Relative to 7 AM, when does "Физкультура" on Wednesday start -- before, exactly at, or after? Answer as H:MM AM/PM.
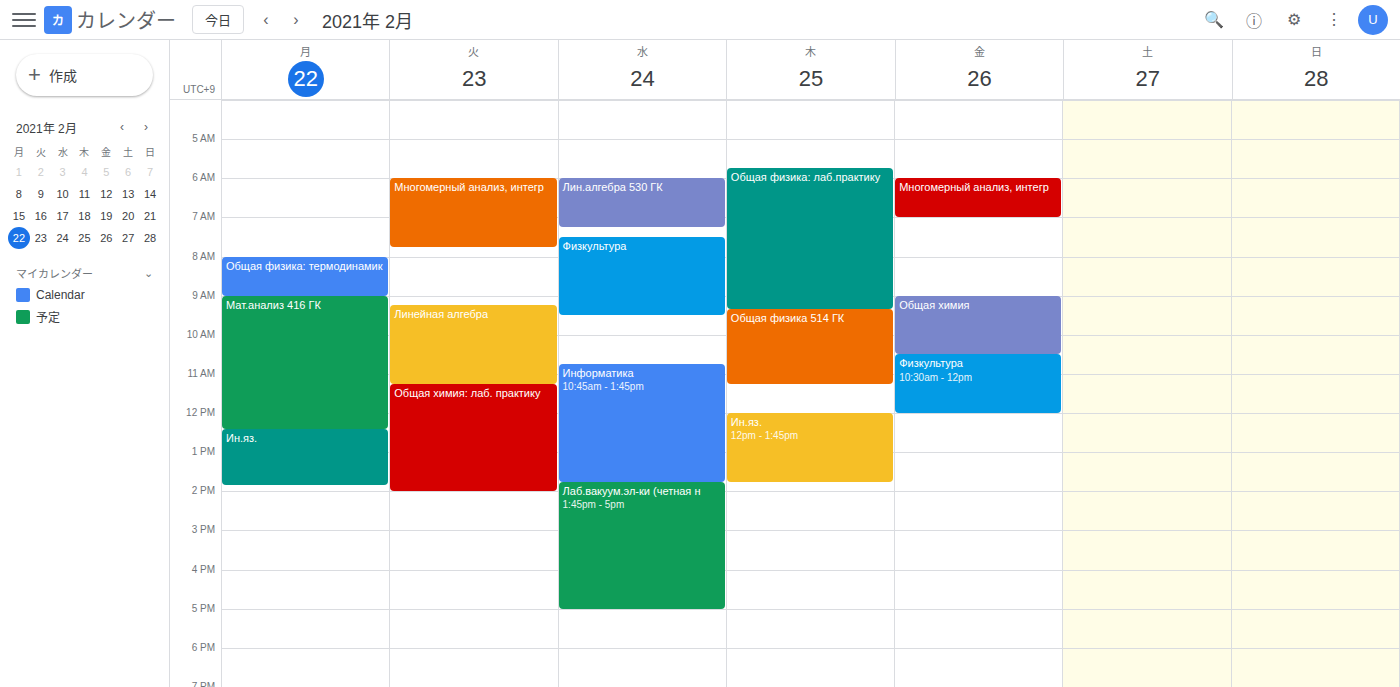
7:30 AM -- after 7 AM, 30 minutes below the 7 AM line.